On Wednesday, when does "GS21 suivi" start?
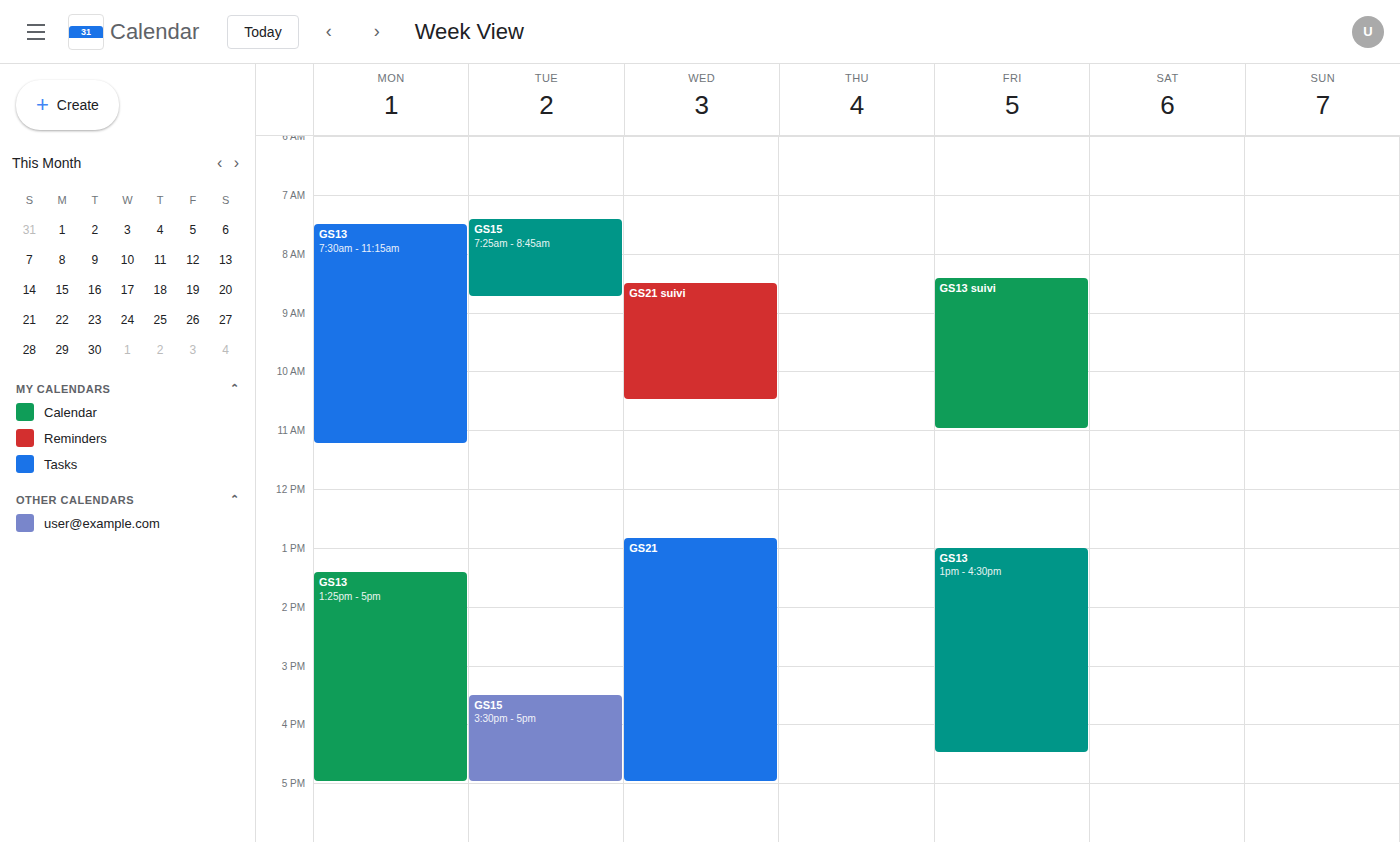
08:30